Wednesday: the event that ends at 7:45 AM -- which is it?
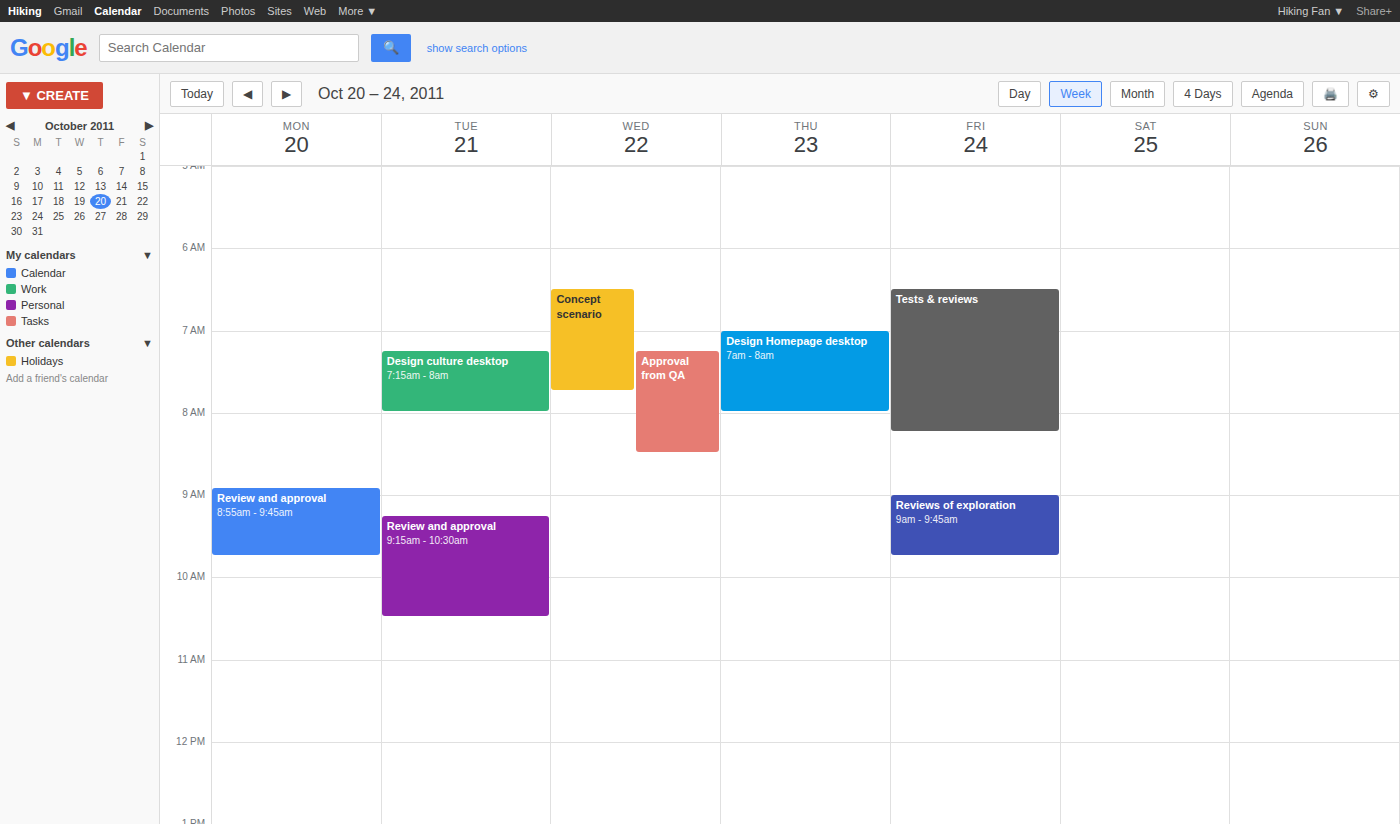
"Concept scenario"